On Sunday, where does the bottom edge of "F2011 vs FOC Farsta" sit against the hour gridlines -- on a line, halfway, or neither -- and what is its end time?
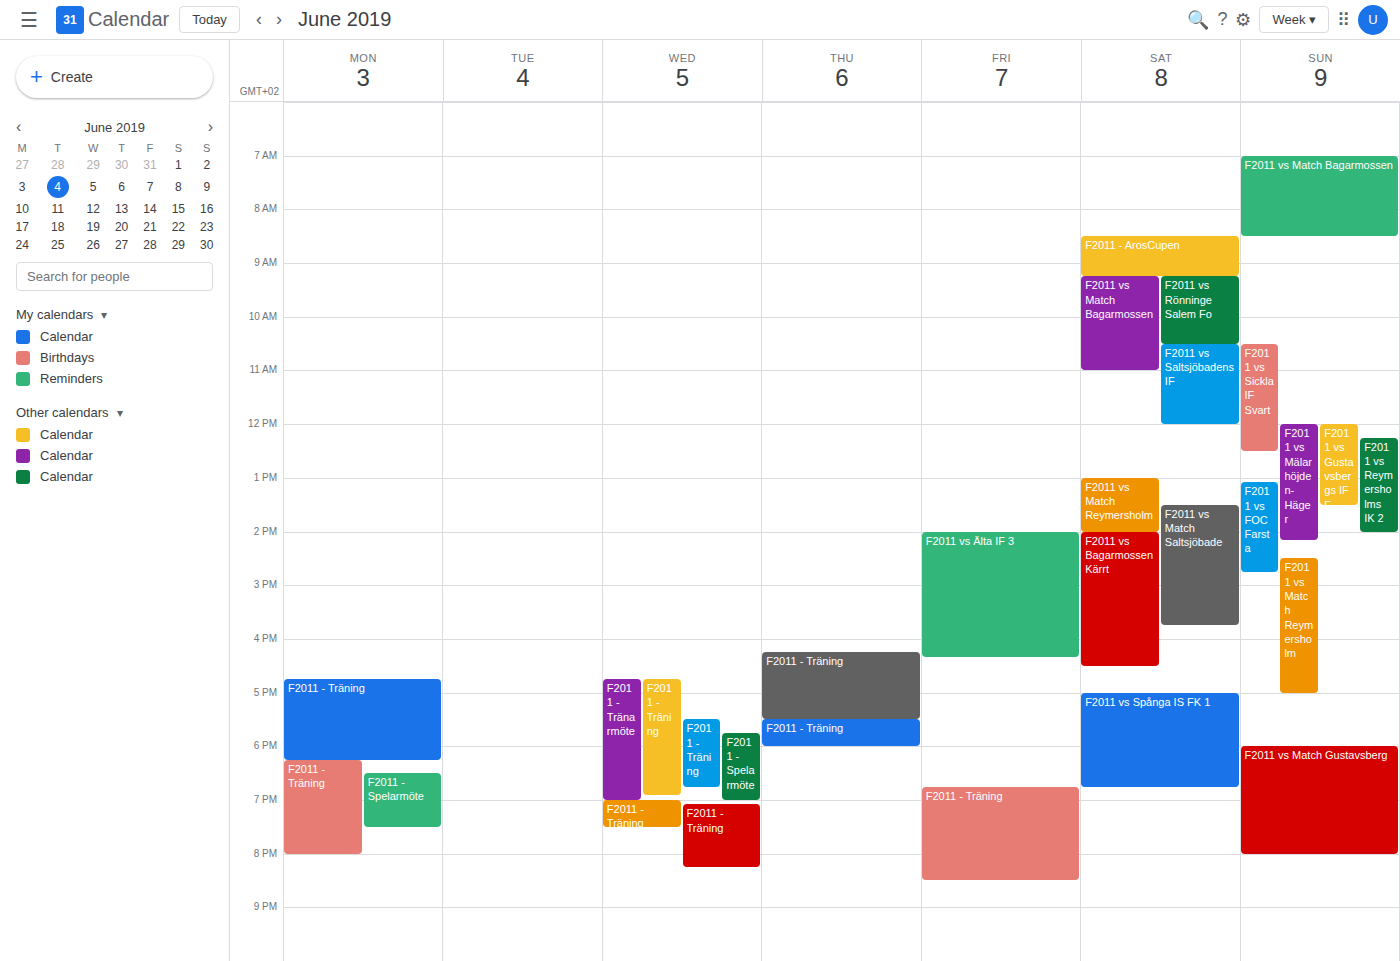
2:45 PM -- neither: three quarters of the way from the 2 PM line to the 3 PM line.